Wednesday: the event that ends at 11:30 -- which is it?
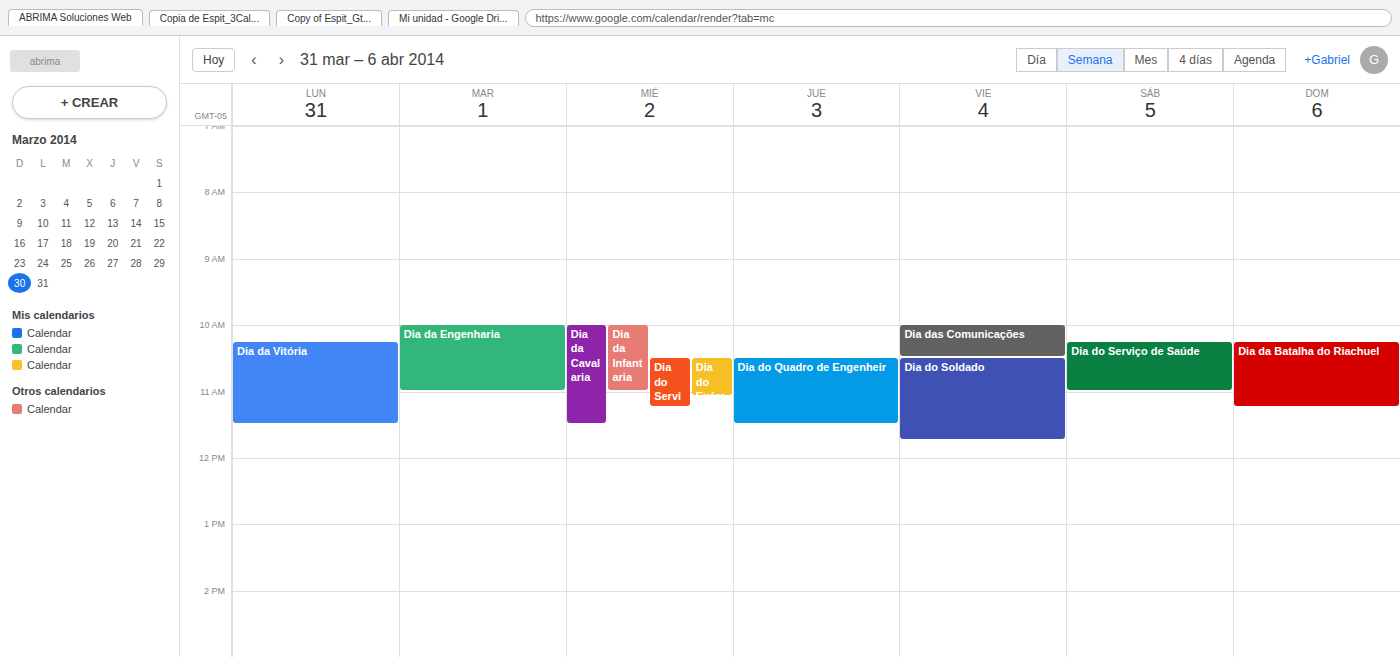
"Dia da Cavalaria"